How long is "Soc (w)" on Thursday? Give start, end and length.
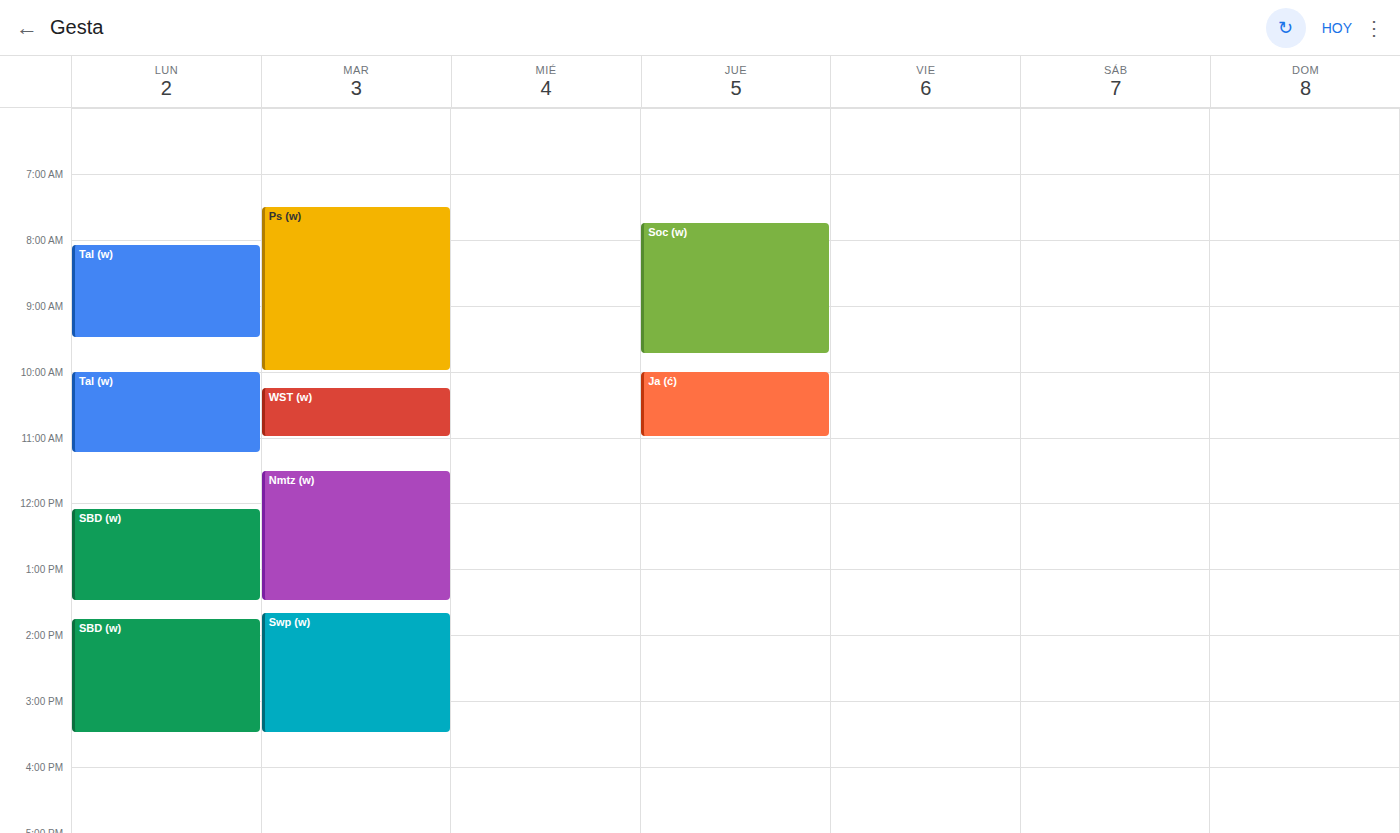
7:45 AM to 9:45 AM, 2 hours